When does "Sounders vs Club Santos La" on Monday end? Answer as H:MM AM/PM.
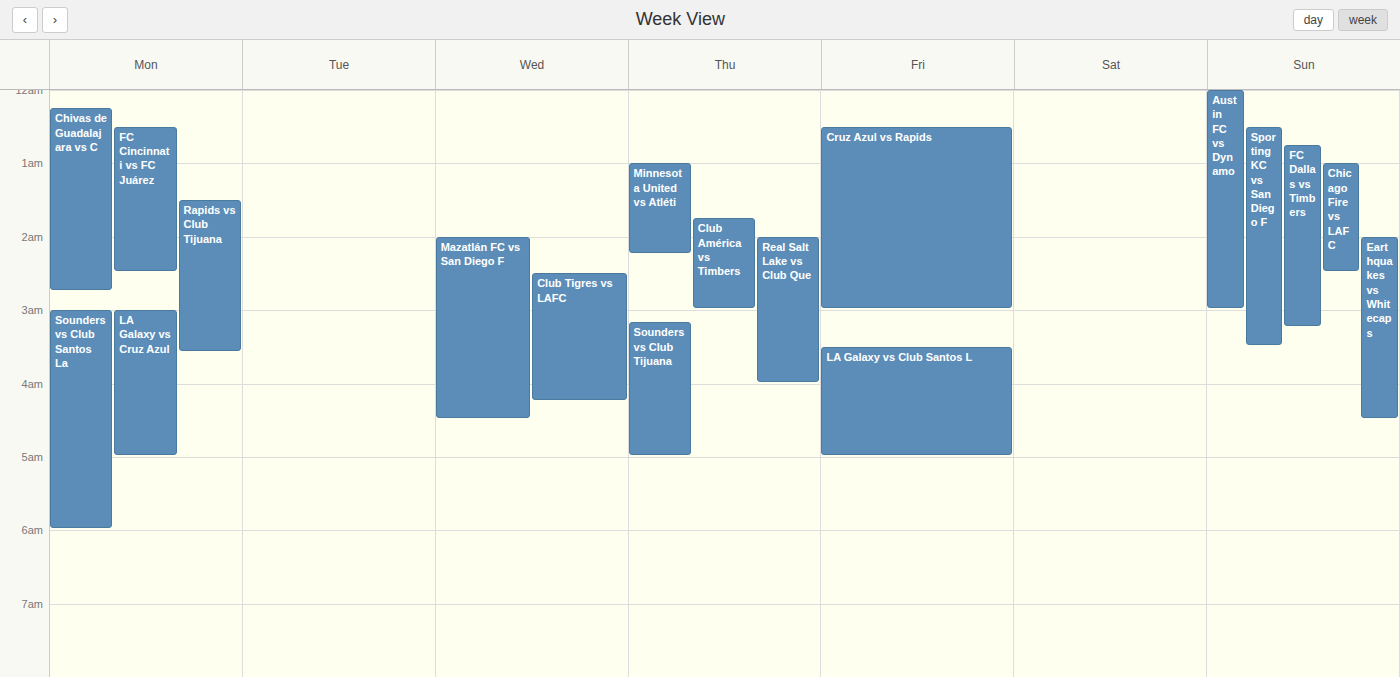
6:00 AM